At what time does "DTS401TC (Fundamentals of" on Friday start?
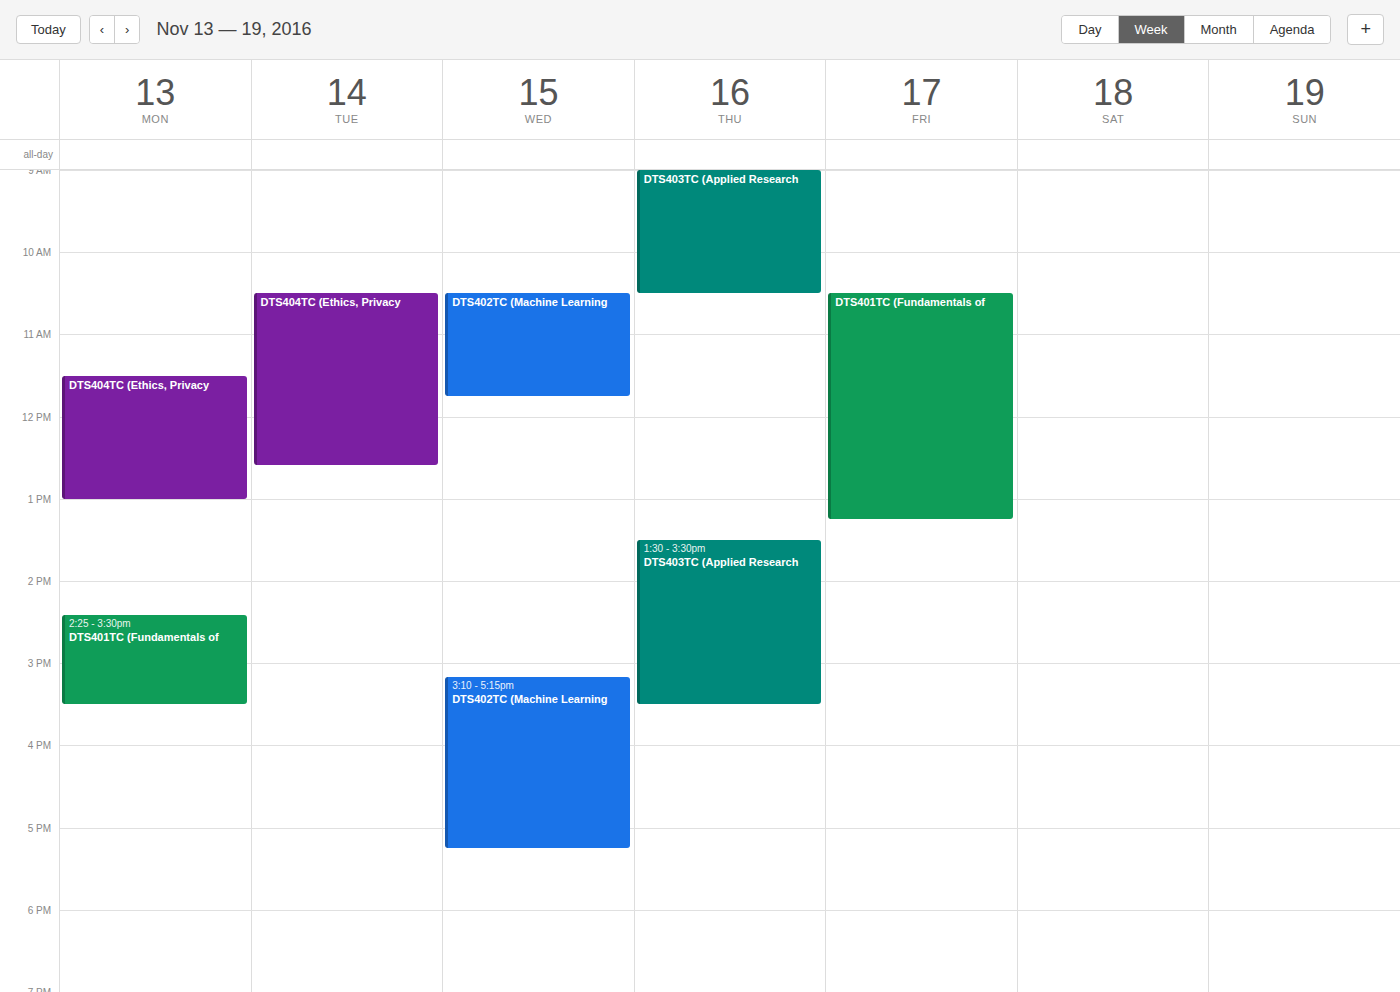
10:30 AM